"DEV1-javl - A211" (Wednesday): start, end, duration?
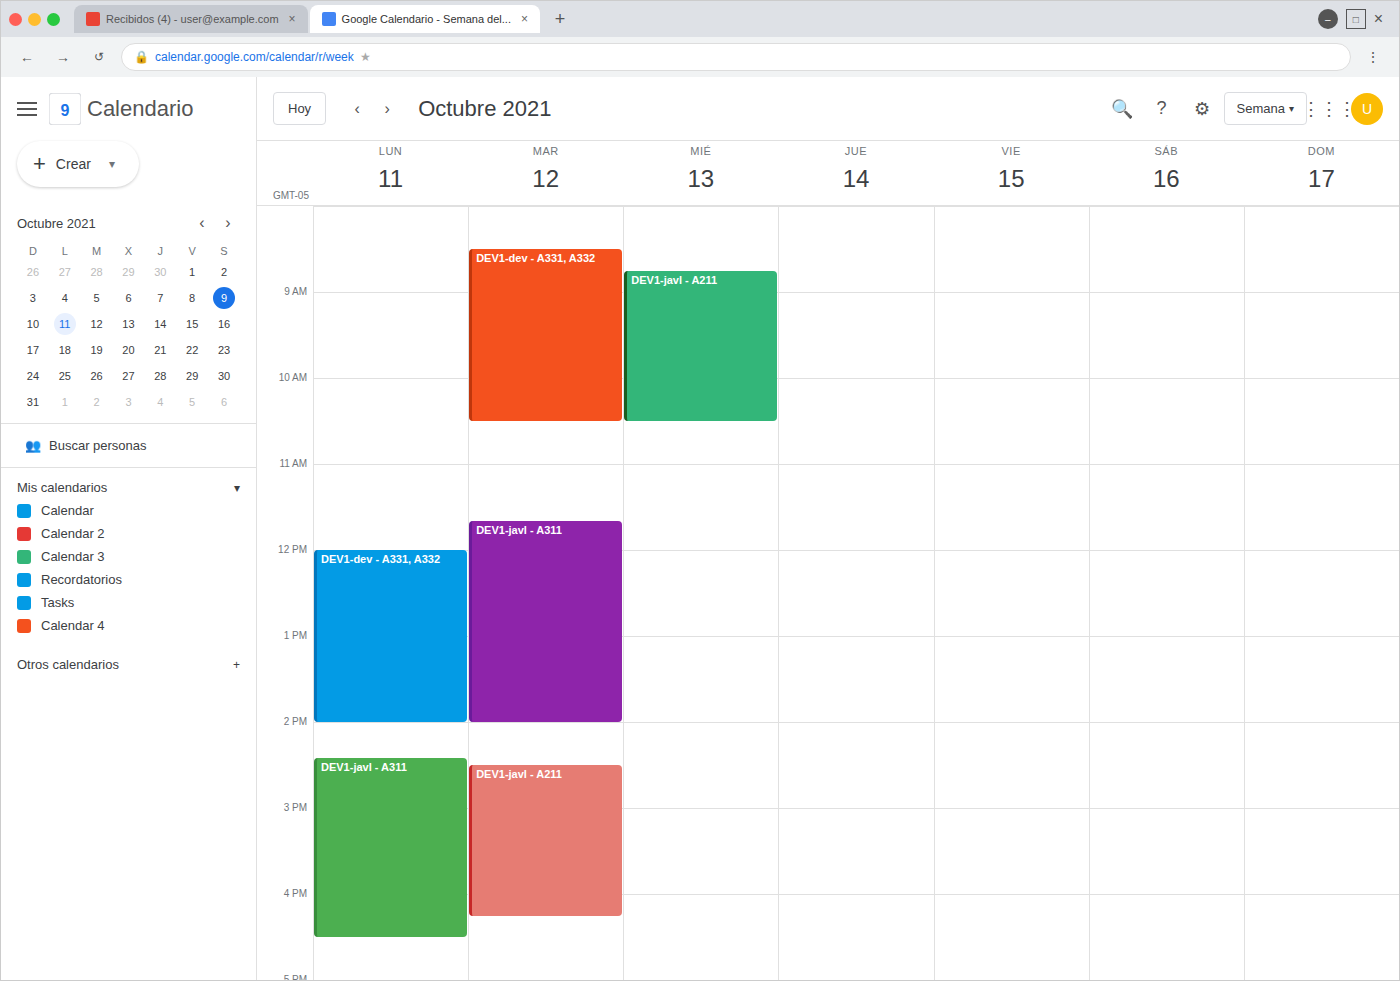
8:45 AM to 10:30 AM, 1 hour 45 minutes